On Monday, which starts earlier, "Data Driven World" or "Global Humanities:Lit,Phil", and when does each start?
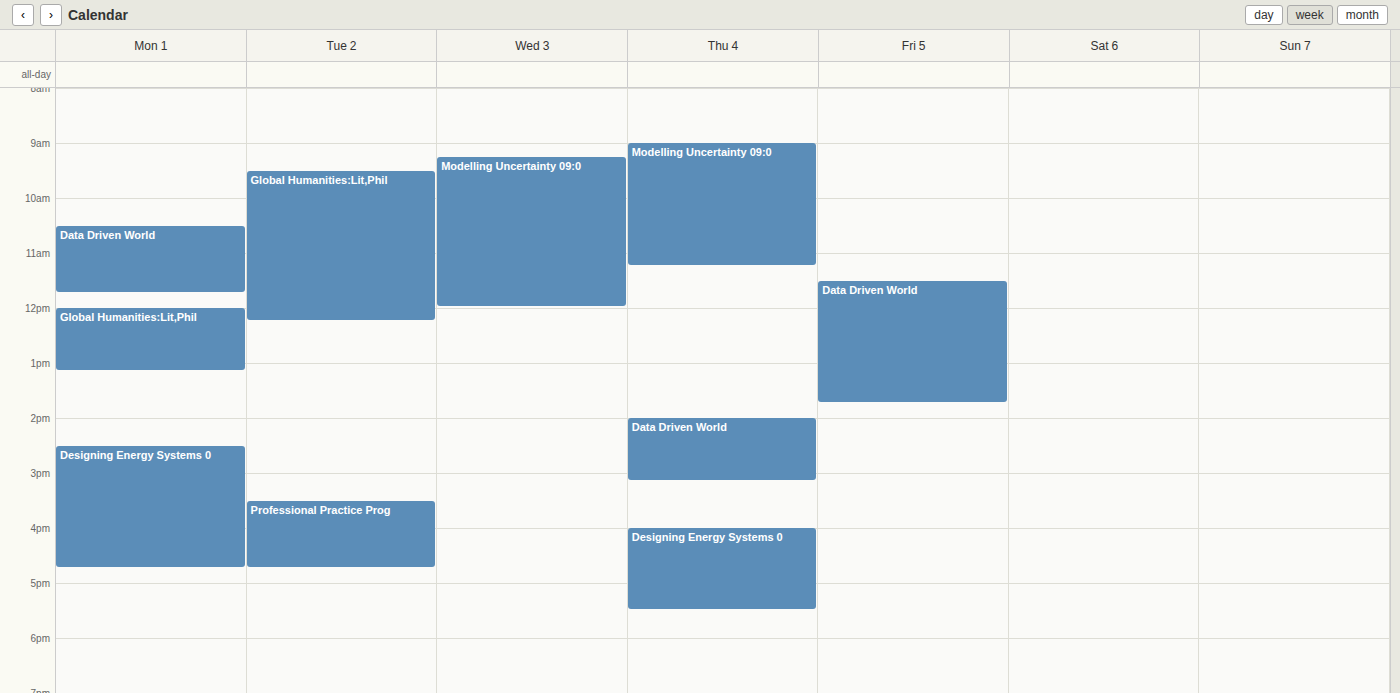
"Data Driven World" 10:30 AM; "Global Humanities:Lit,Phil" 12:00 PM.